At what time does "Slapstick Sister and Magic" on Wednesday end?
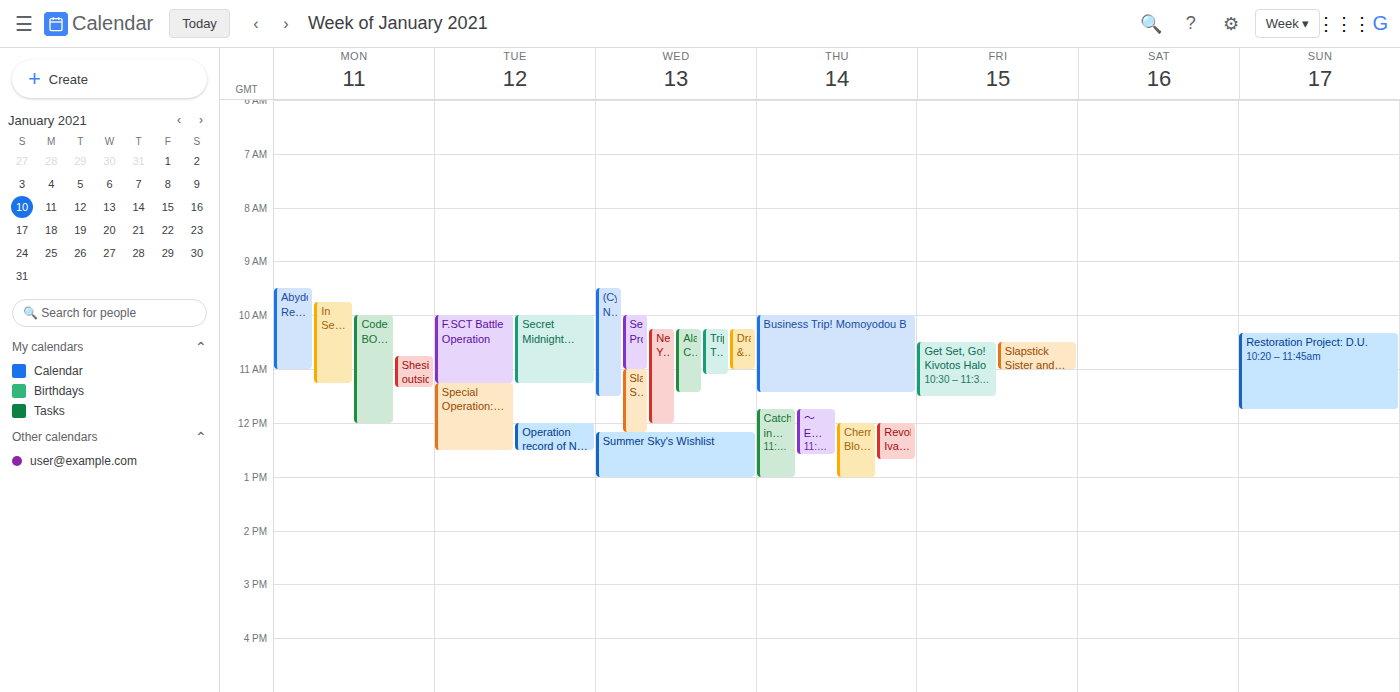
12:10 PM